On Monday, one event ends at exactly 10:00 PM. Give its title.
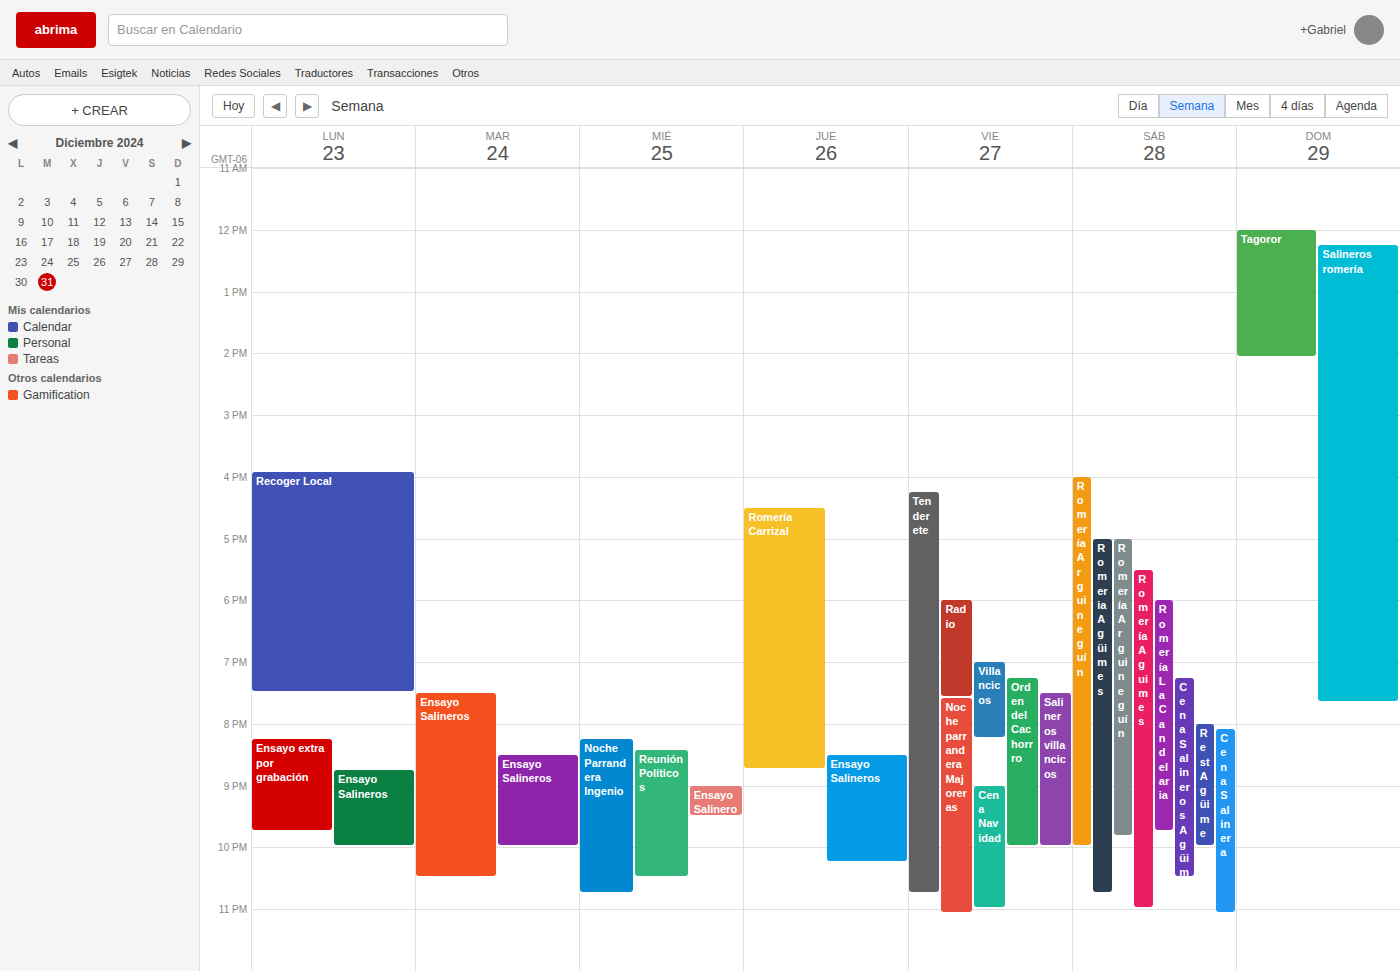
"Ensayo Salineros"